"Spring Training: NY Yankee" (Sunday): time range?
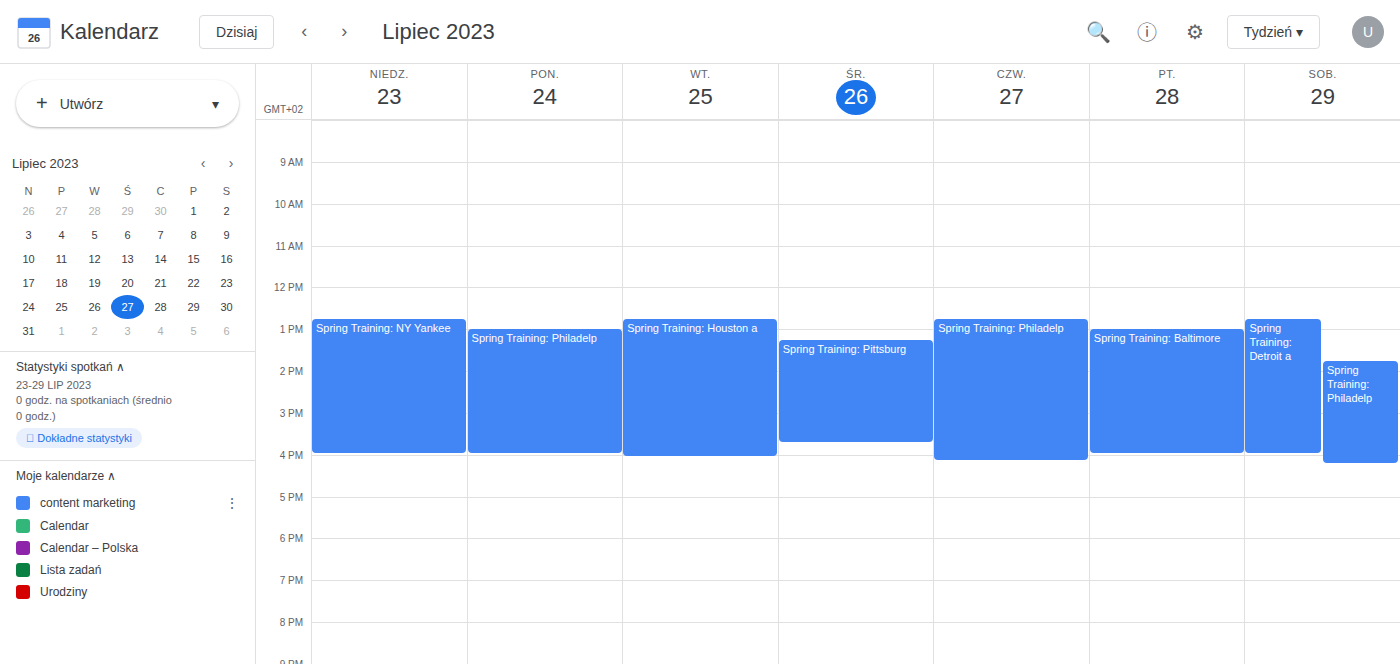
12:45 to 16:00